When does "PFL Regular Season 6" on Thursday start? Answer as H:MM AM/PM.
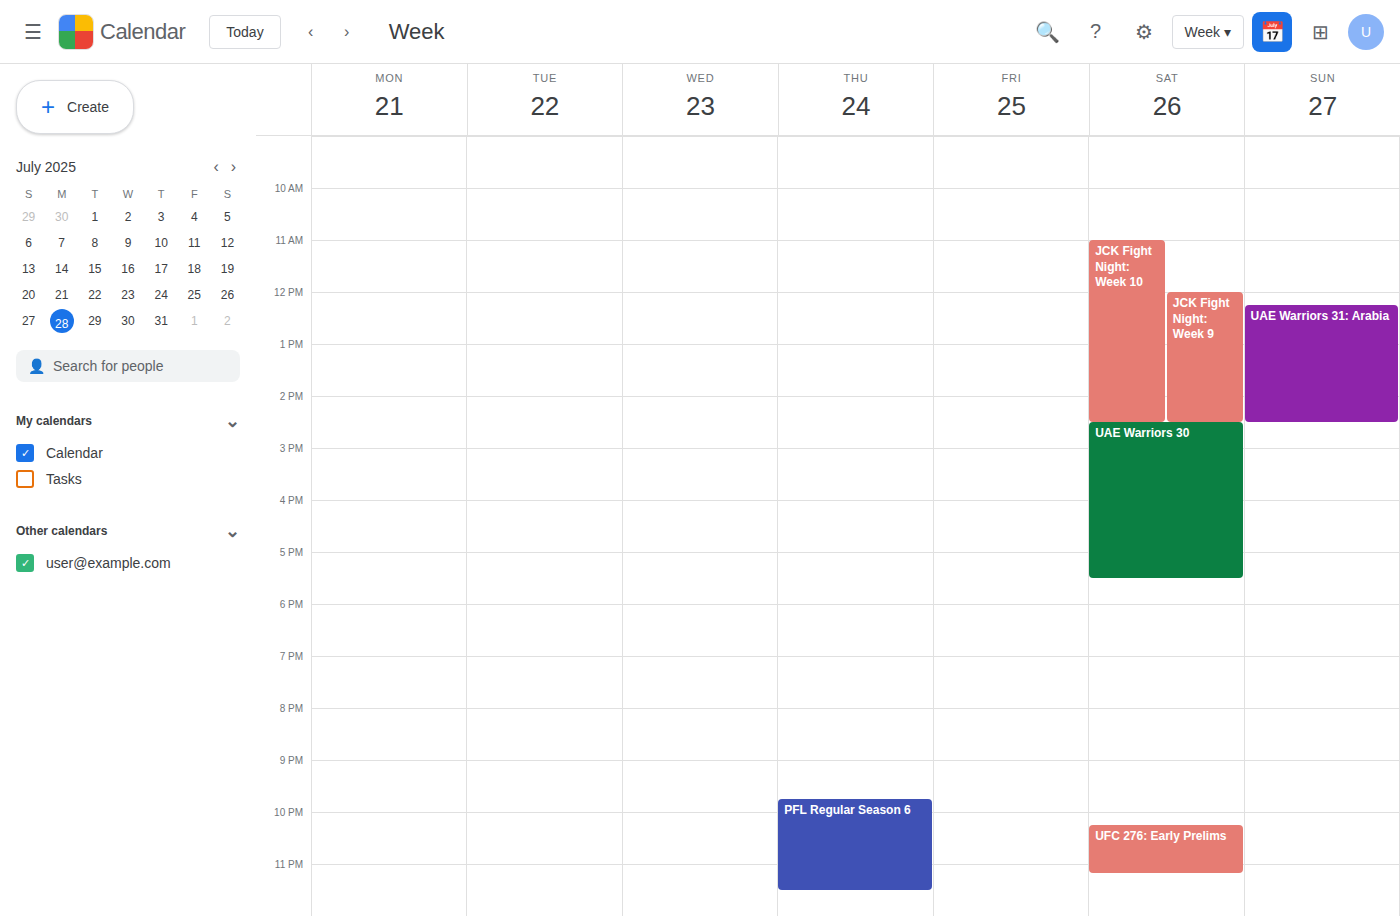
9:45 PM